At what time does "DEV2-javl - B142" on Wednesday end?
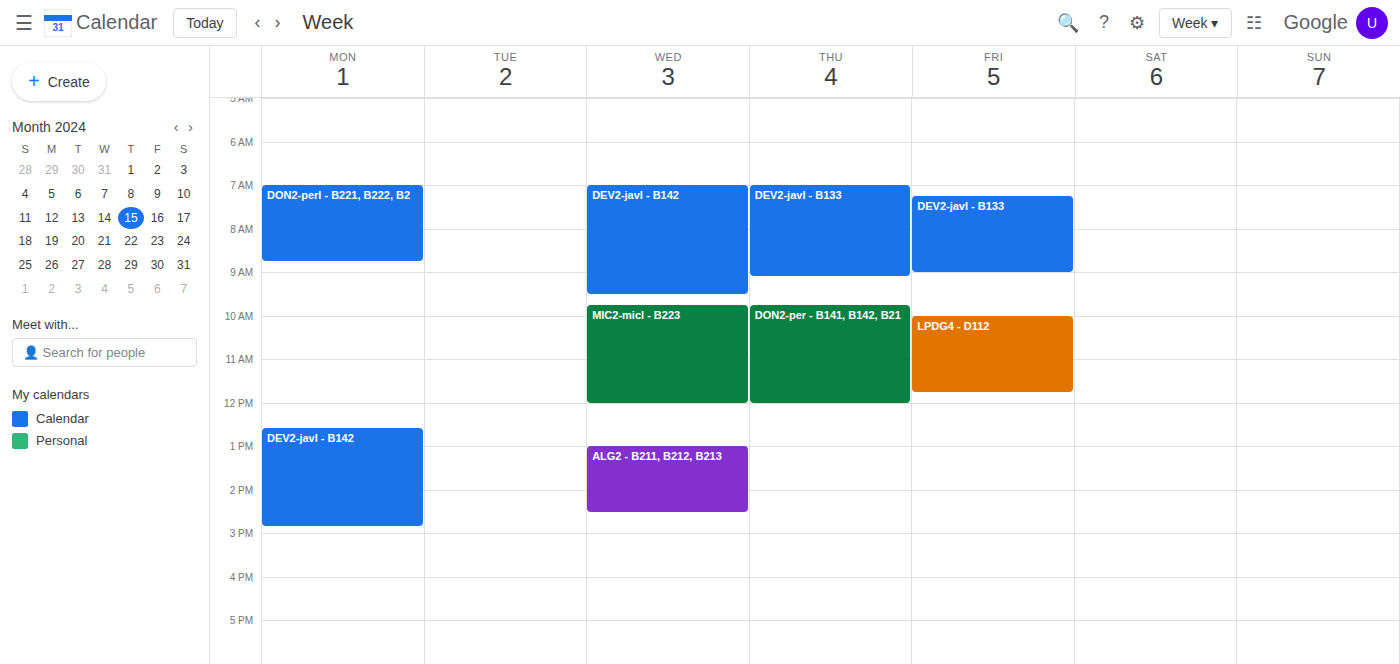
9:30 AM